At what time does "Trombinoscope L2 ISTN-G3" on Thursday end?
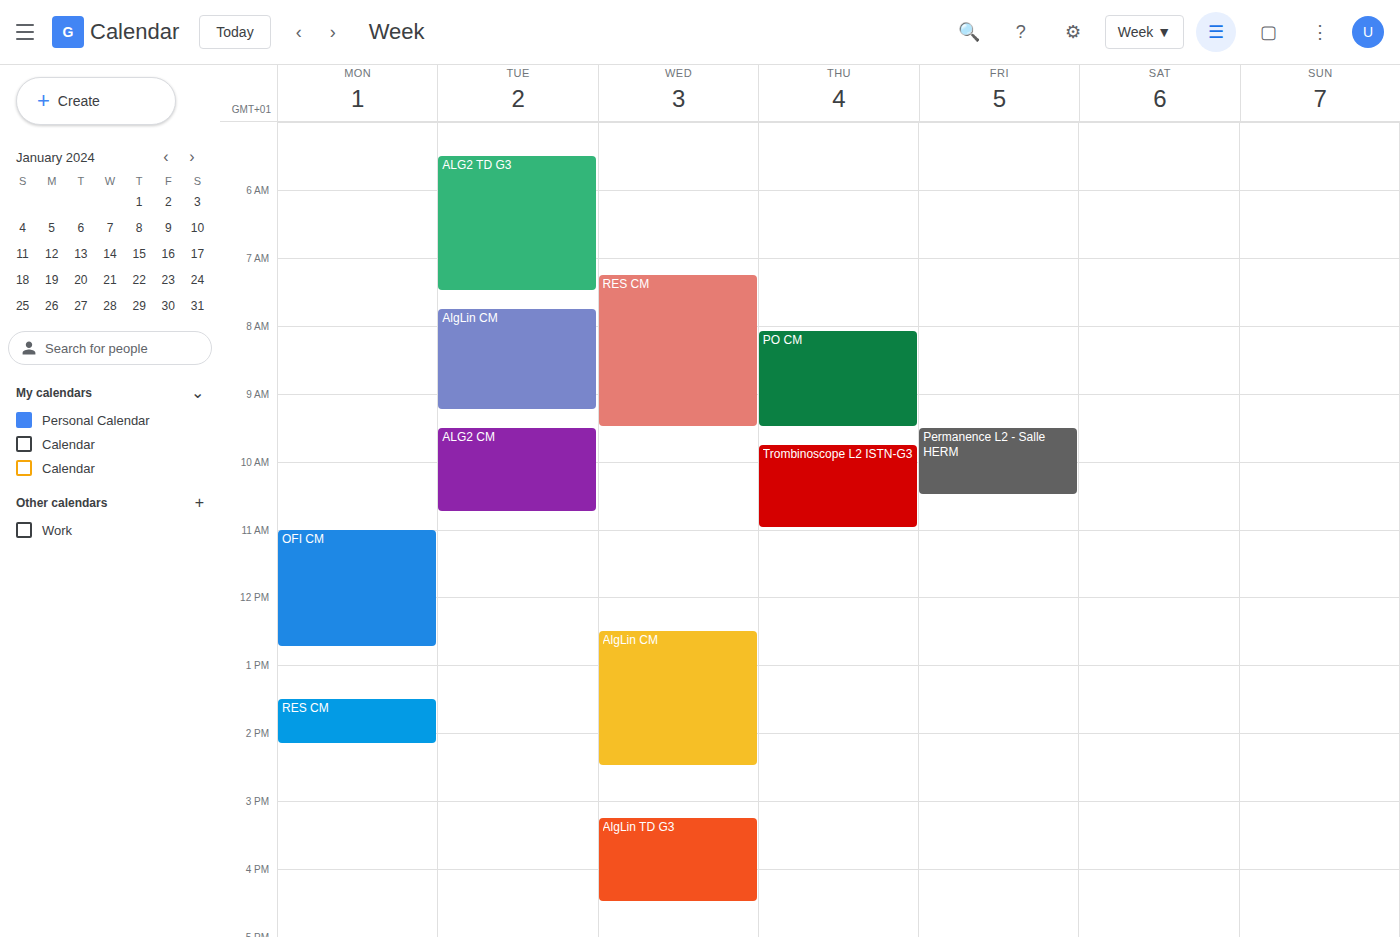
11:00 AM